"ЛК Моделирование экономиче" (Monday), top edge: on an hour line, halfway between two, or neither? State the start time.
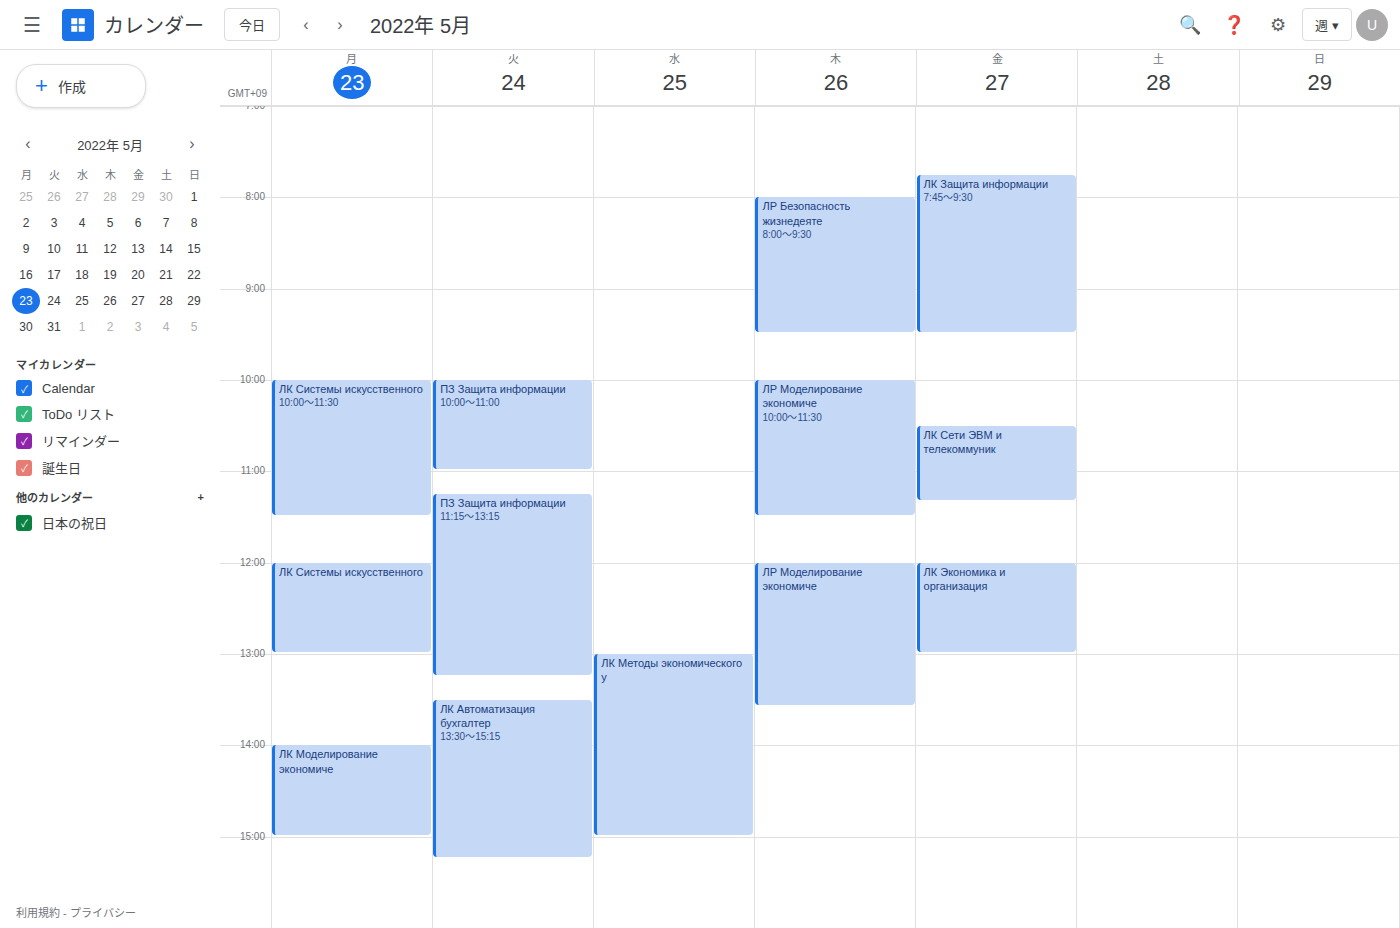
2:00 PM -- exactly on the 2 PM line.